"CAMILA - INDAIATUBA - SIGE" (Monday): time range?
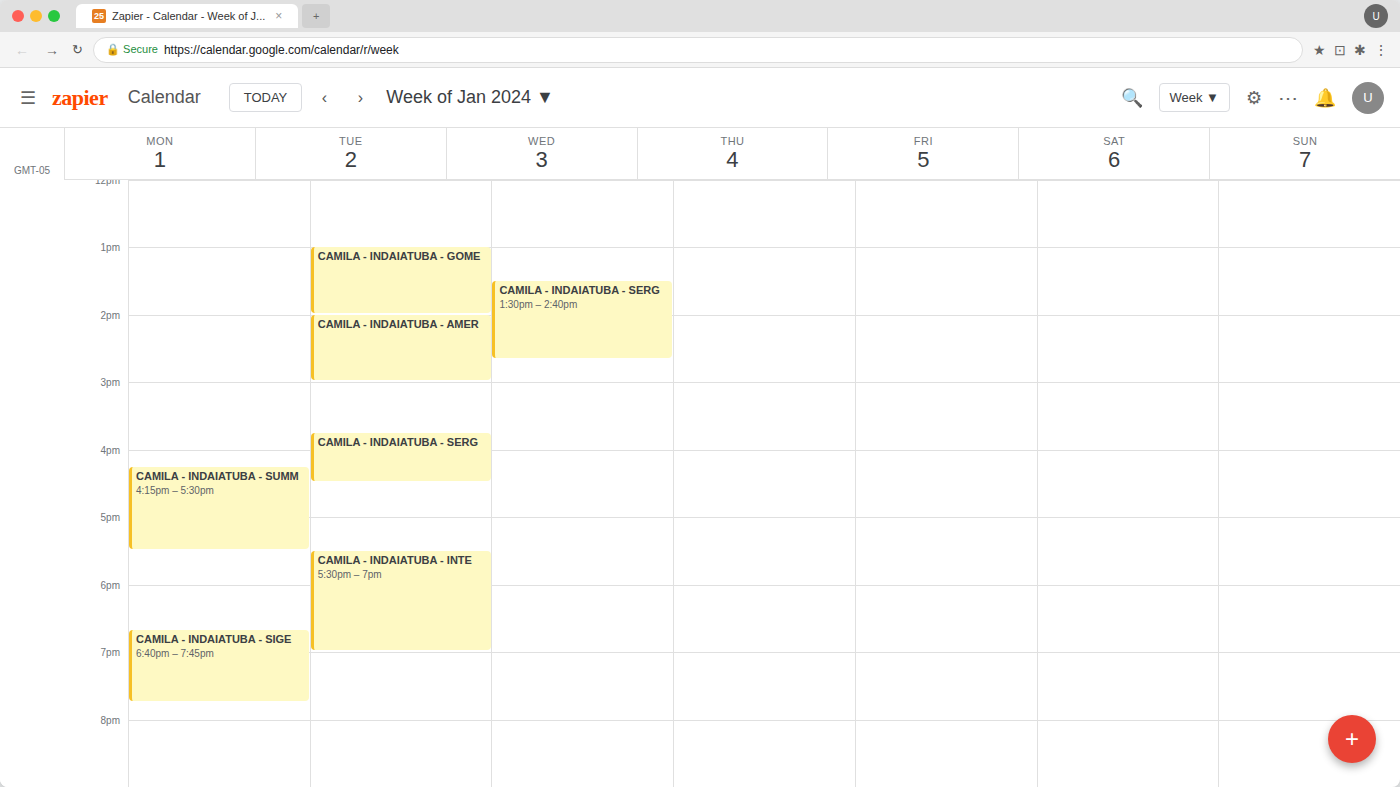
6:40 PM to 7:45 PM